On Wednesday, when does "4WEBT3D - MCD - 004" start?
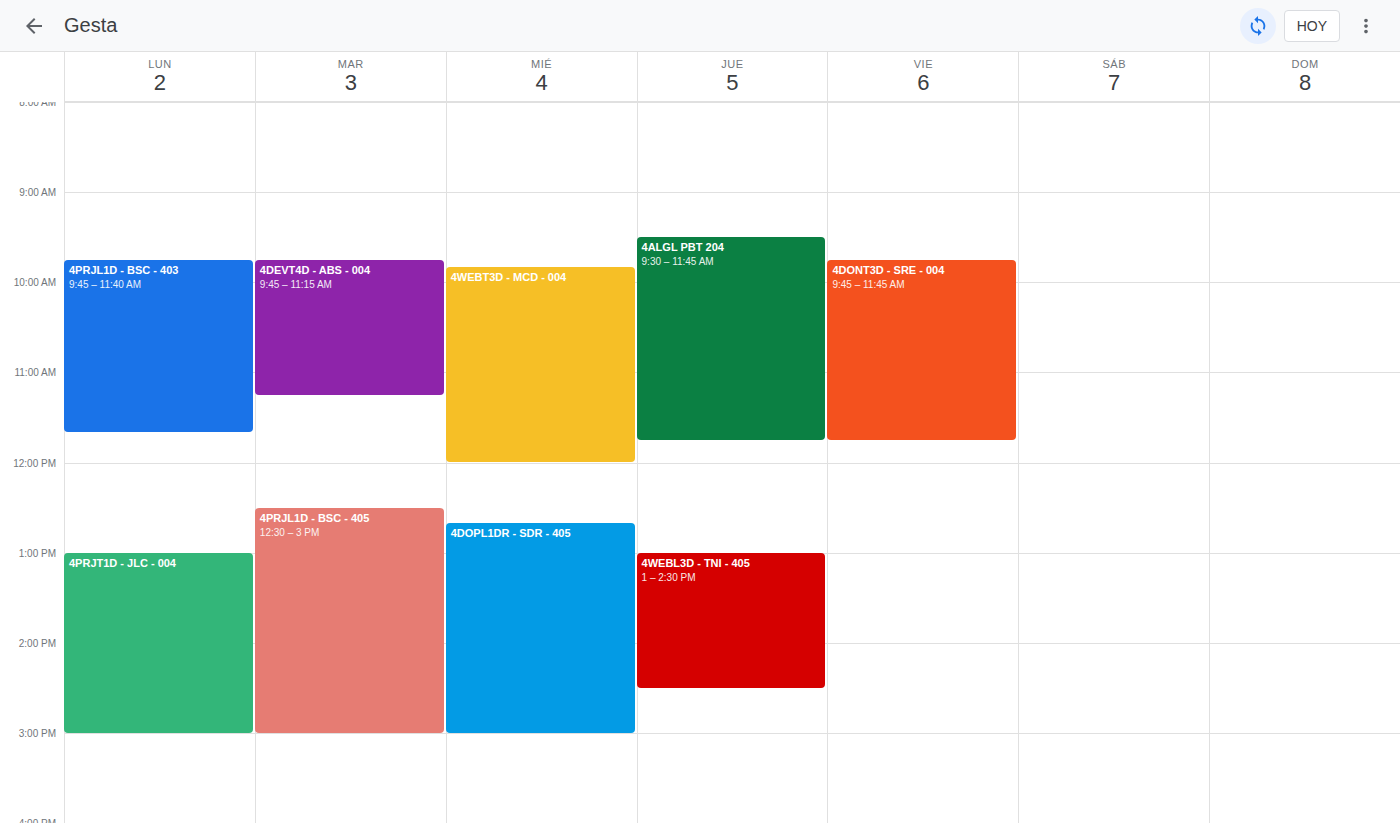
09:50